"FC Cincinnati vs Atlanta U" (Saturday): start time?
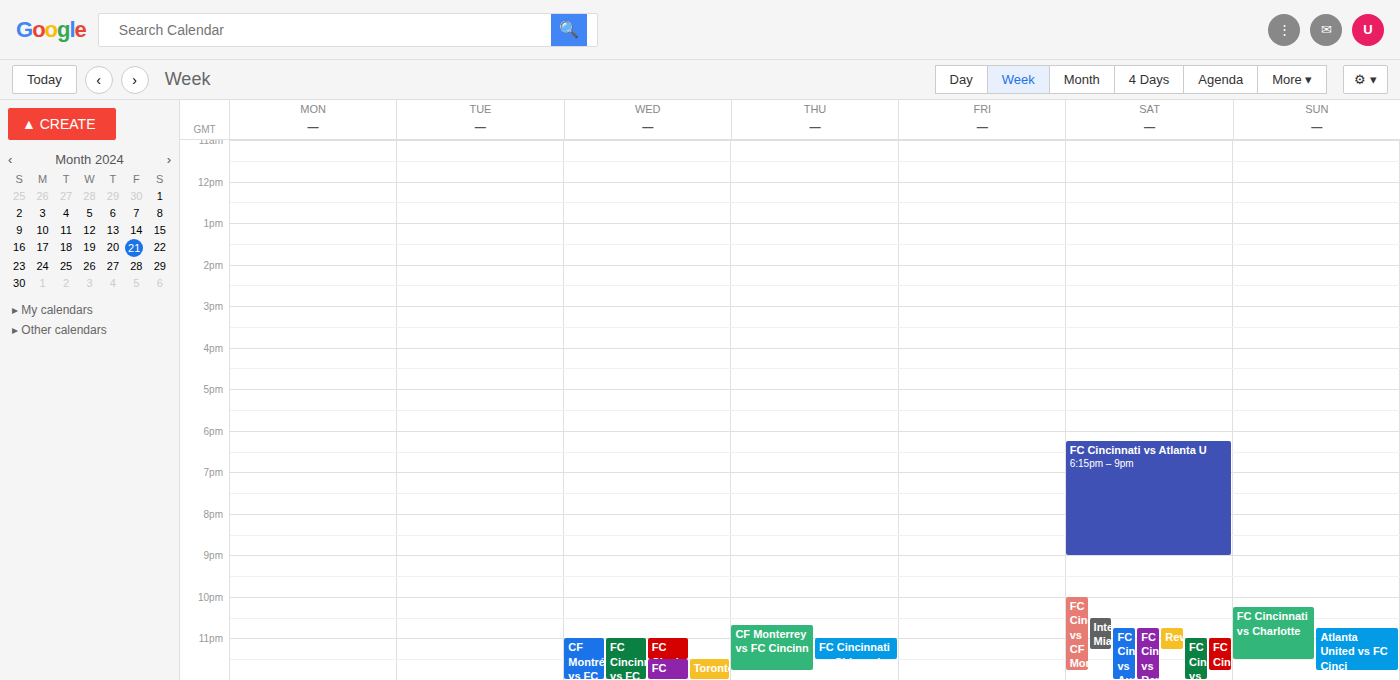
18:15